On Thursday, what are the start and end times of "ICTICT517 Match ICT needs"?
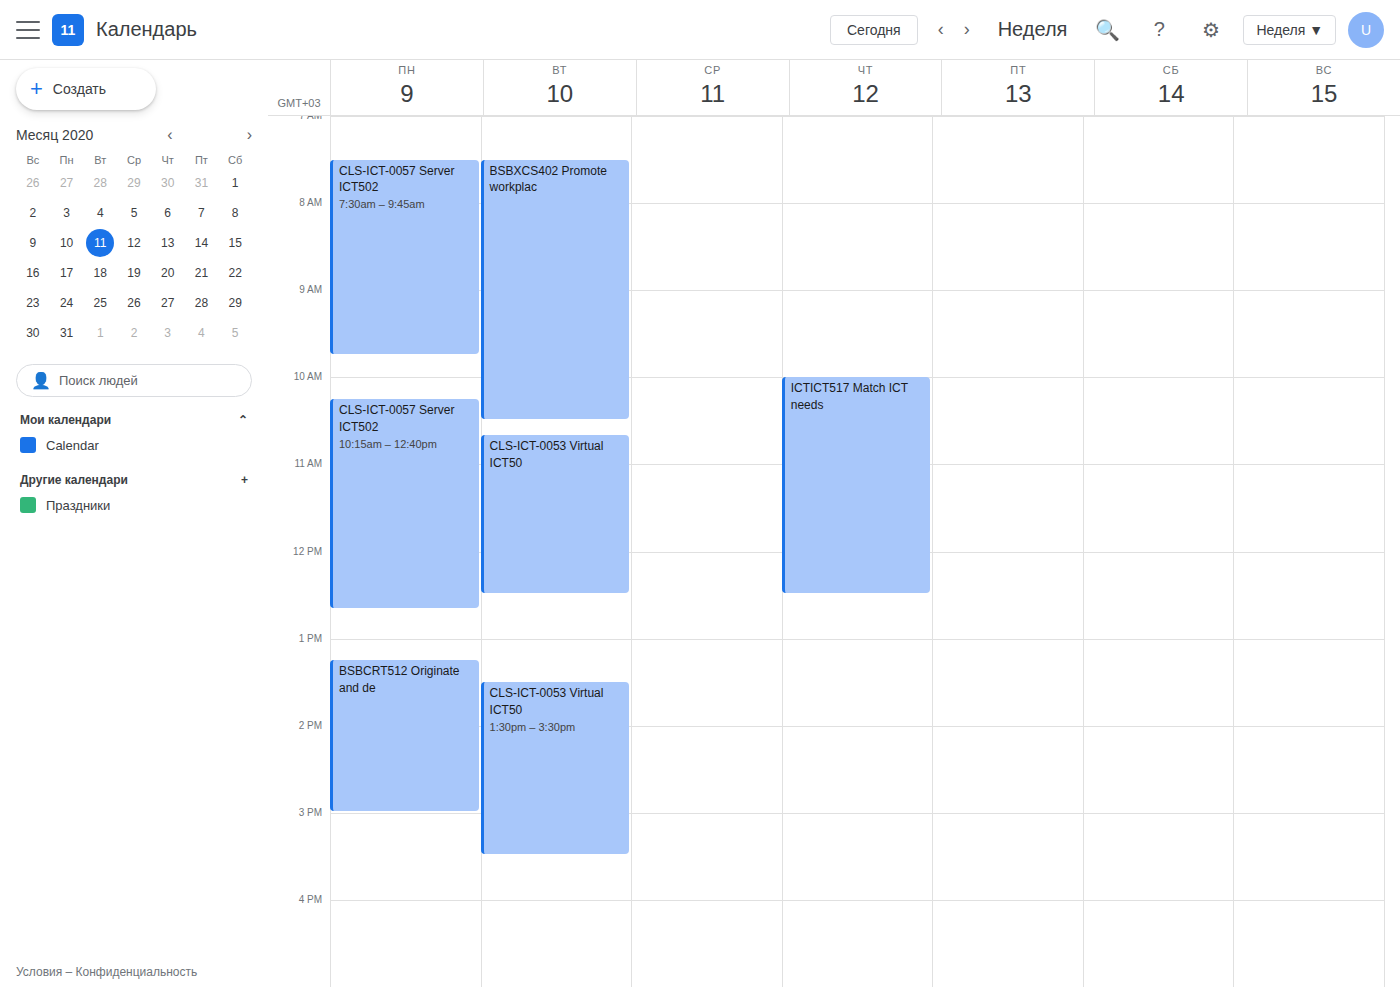
10:00 AM to 12:30 PM